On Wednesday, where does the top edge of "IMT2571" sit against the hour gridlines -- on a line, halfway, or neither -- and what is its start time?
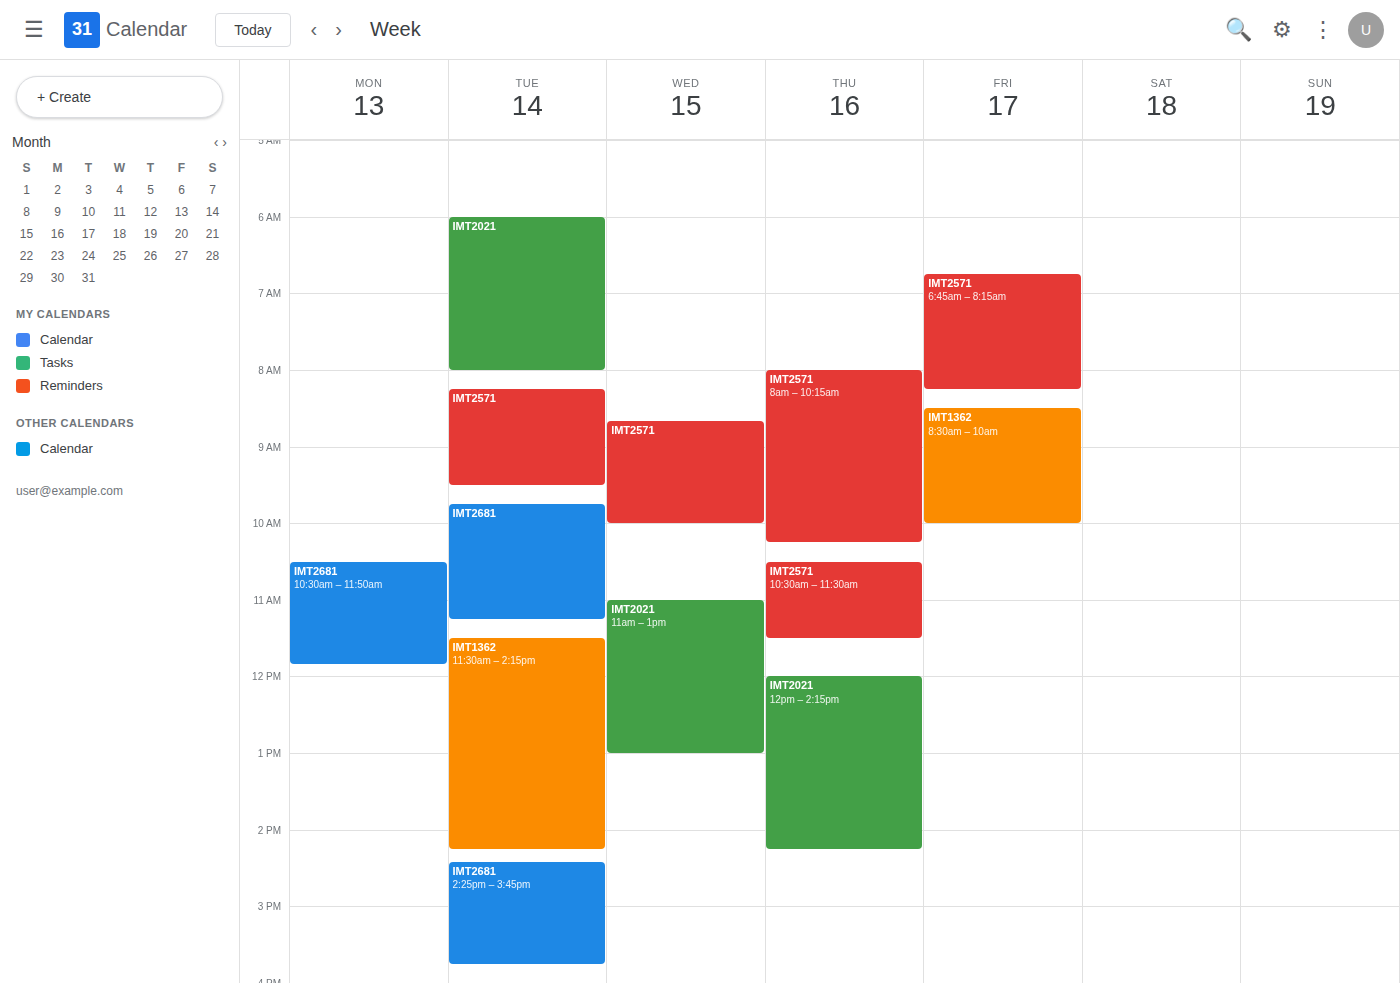
8:40 AM -- neither: 40 minutes below the 8 AM line and 20 minutes above the 9 AM line.